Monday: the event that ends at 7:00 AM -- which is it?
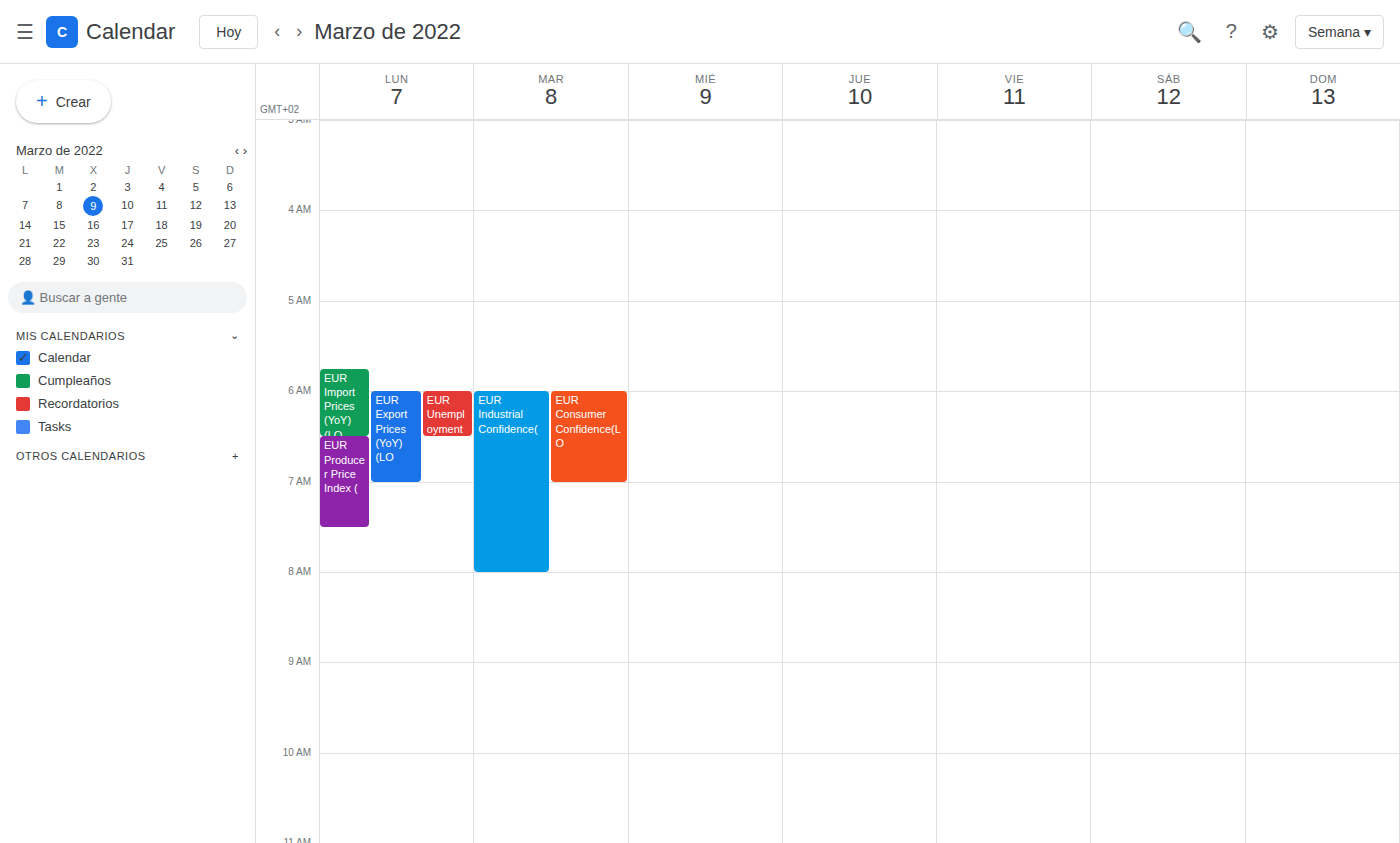
"EUR Export Prices (YoY)(LO"